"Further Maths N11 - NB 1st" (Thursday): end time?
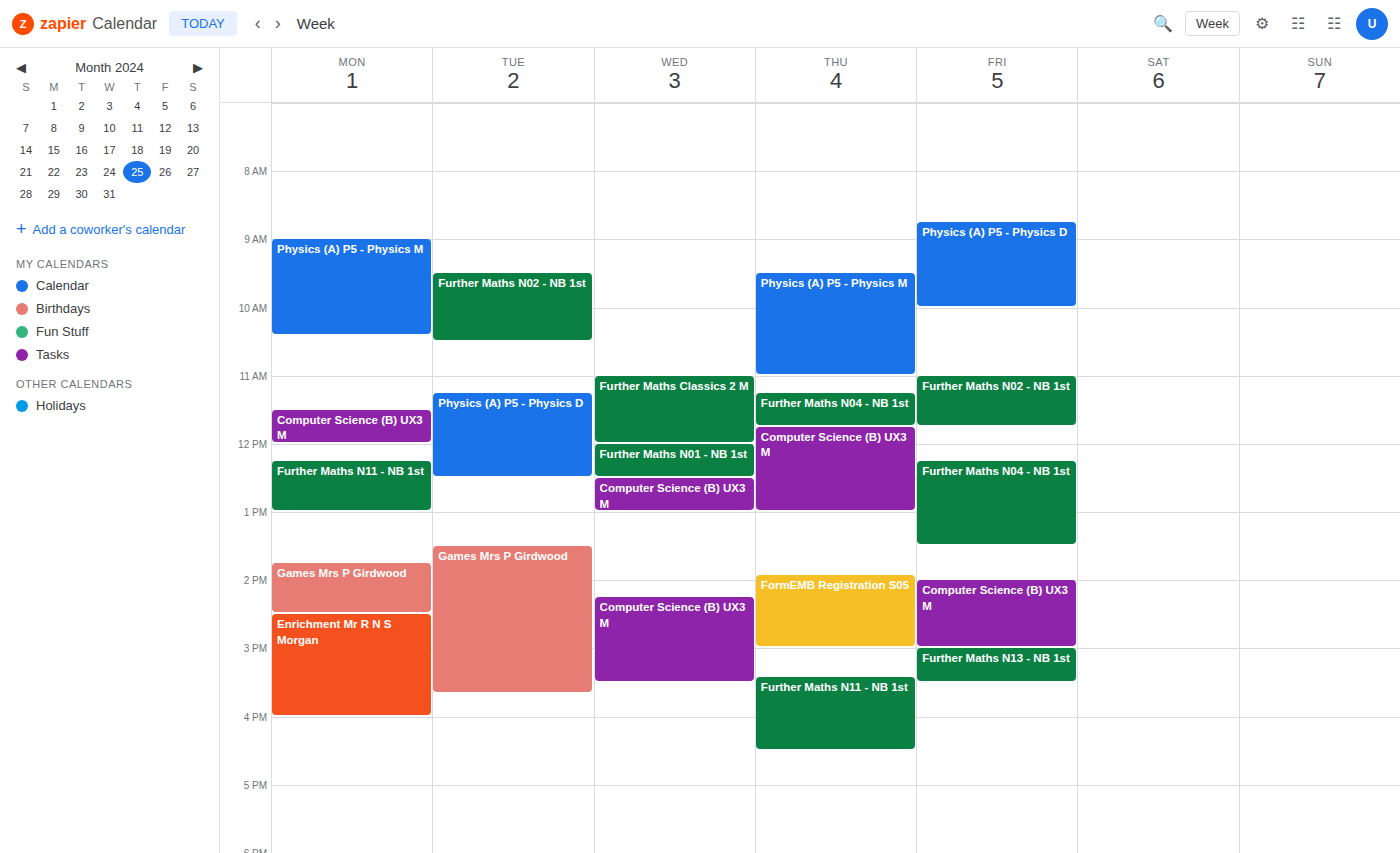
16:30